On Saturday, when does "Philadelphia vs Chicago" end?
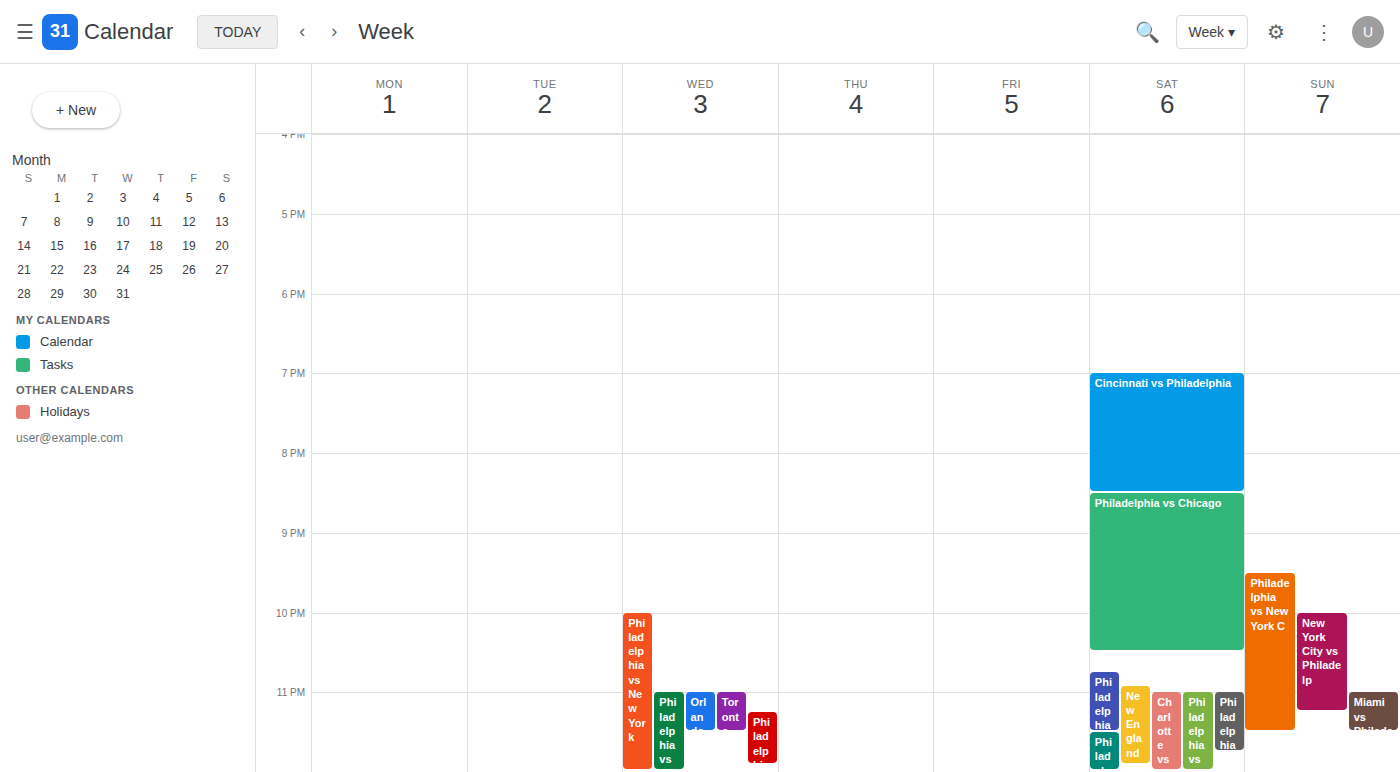
10:30 PM